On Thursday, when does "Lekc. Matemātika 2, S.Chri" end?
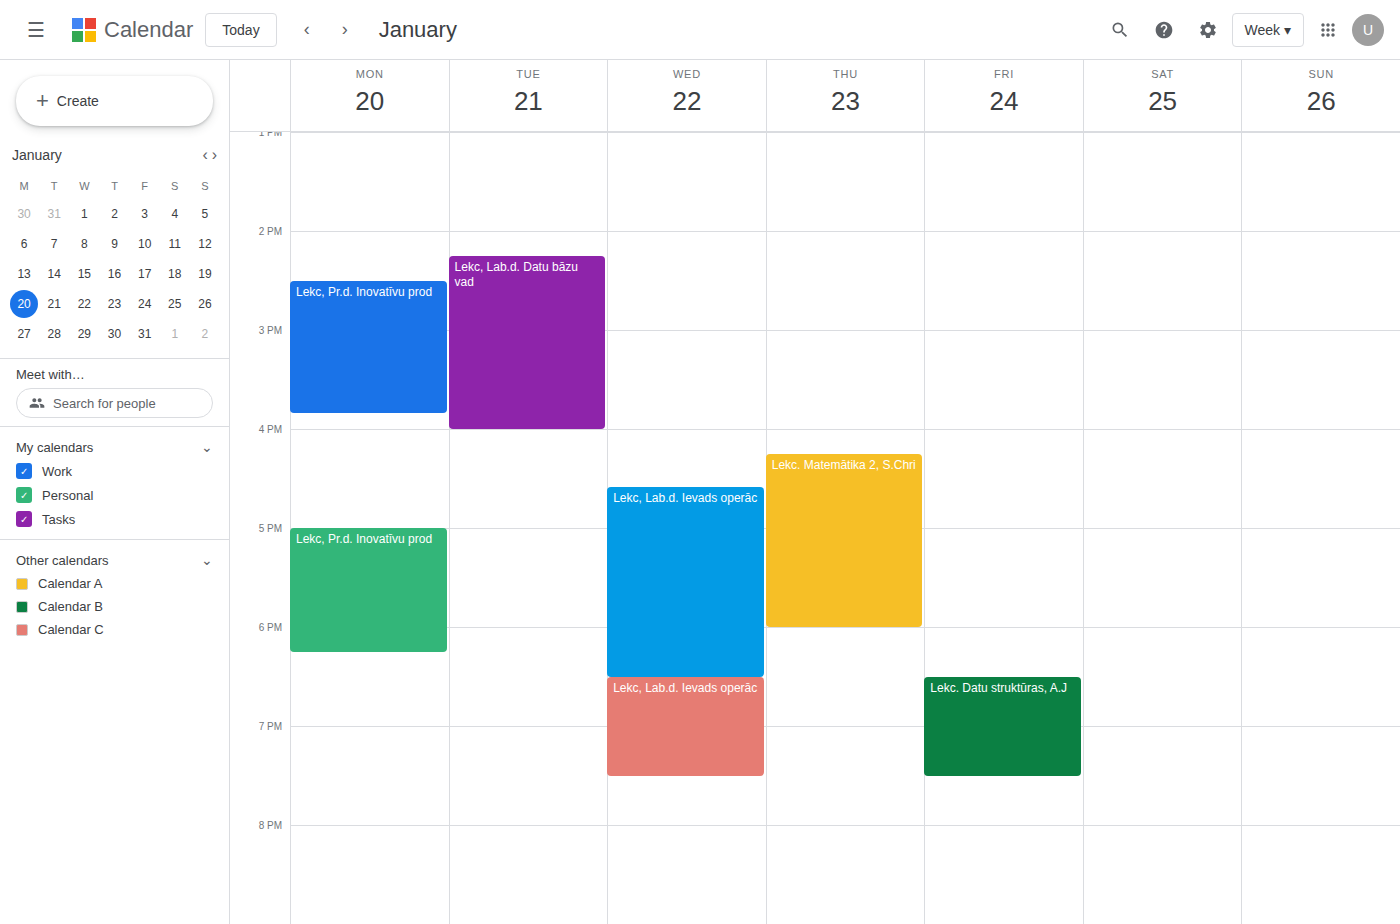
6:00 PM